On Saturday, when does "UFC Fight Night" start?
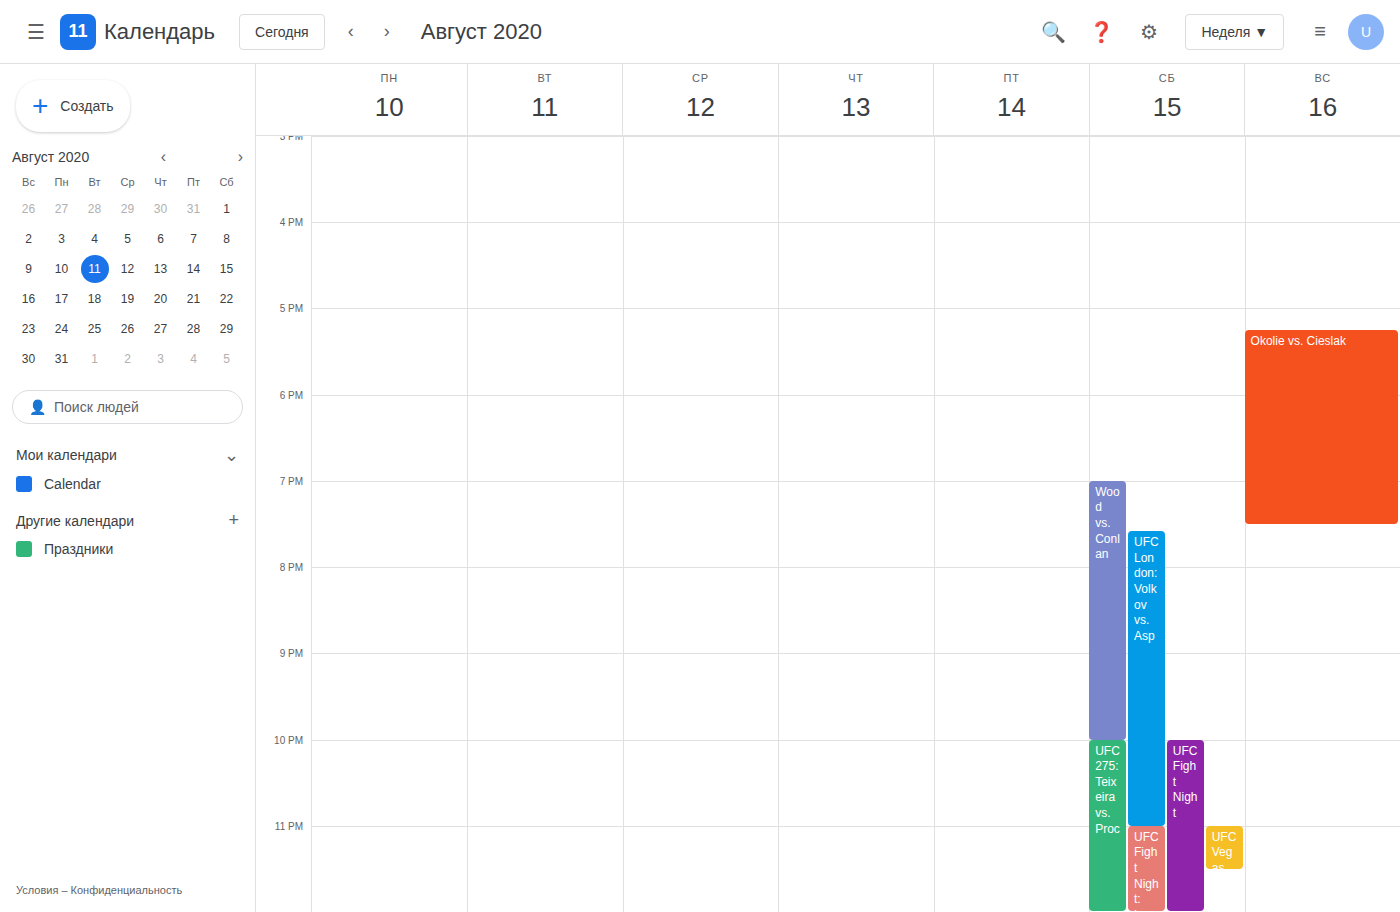
10:00 PM